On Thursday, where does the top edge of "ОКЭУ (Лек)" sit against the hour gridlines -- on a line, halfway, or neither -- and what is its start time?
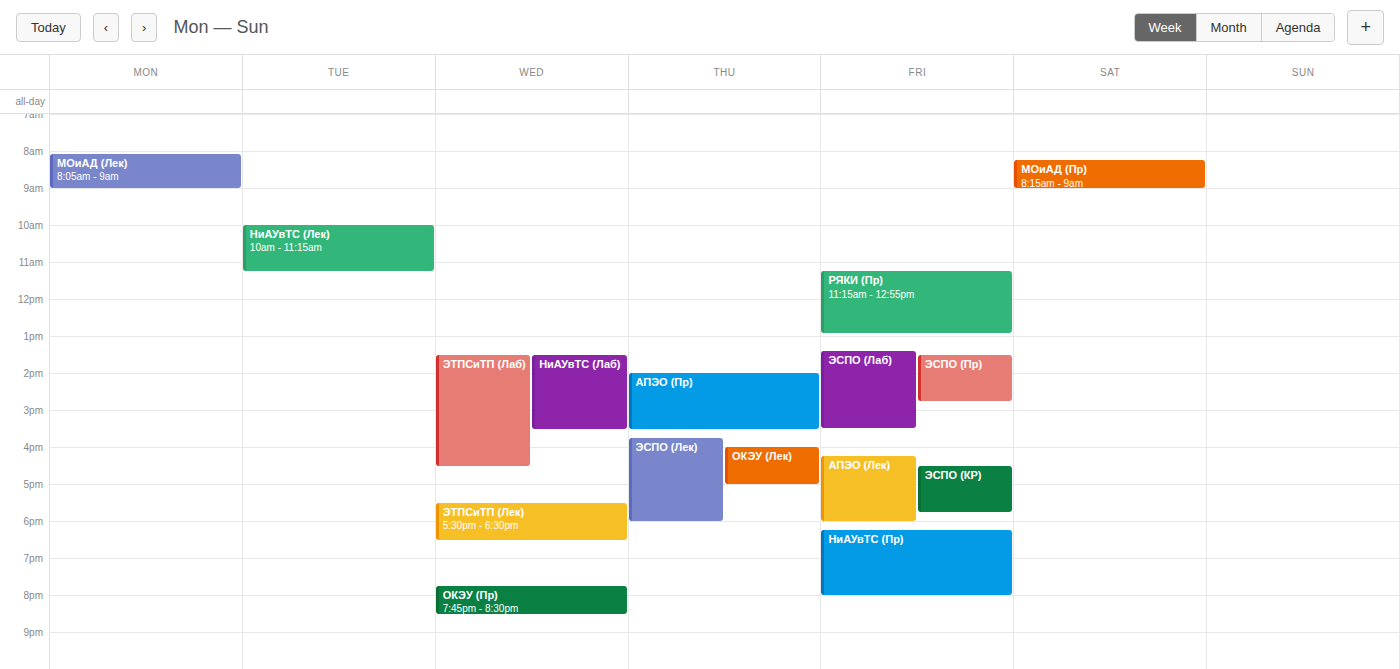
4:00 PM -- exactly on the 4 PM line.